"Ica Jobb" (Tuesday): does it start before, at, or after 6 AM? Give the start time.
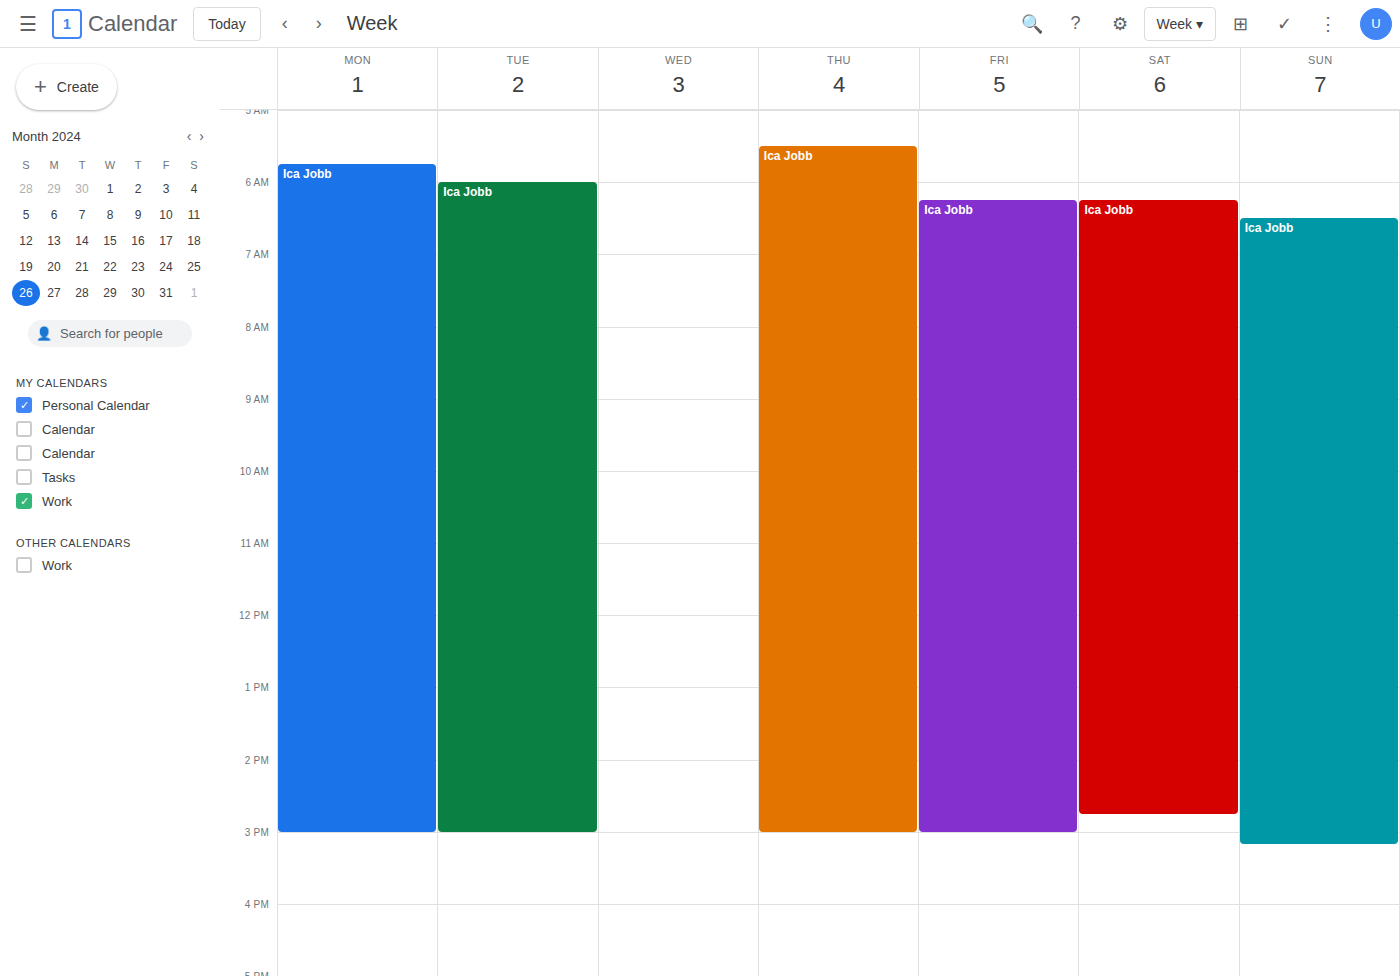
6:00 AM -- exactly at 6 AM, on the 6 AM line.